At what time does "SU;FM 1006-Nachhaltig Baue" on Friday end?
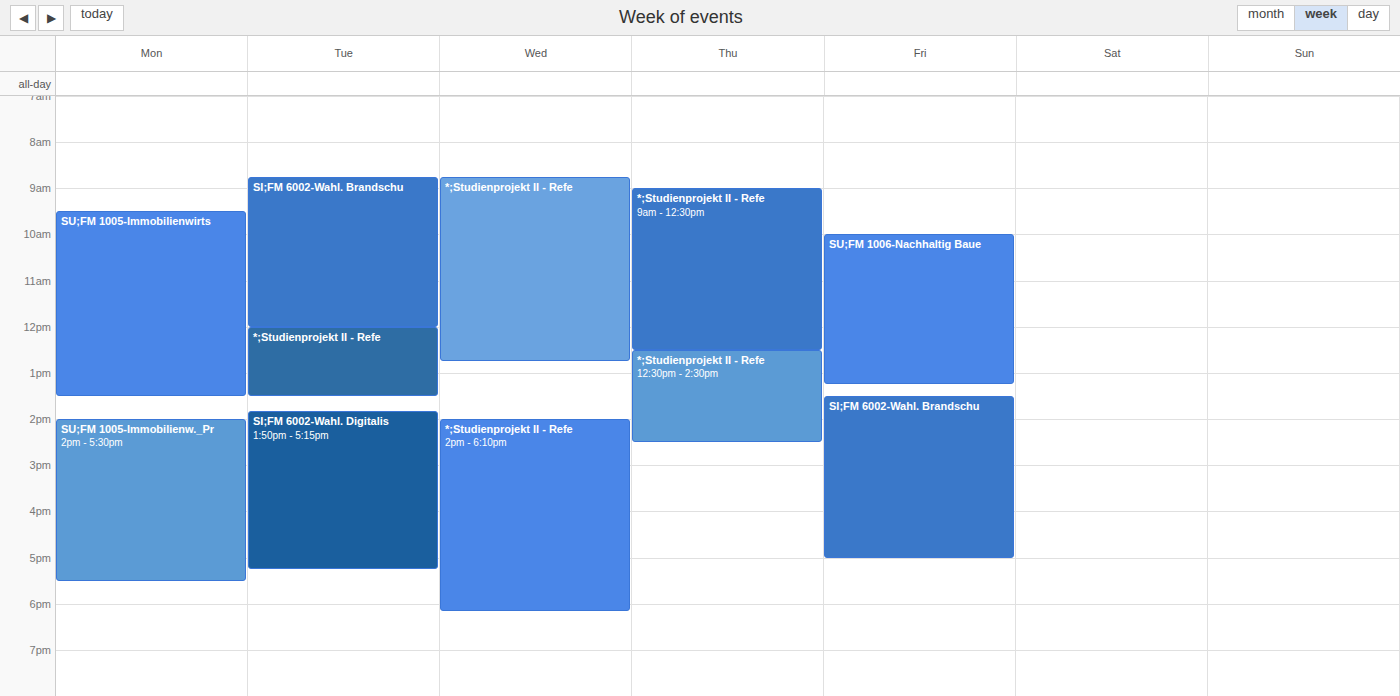
1:15 PM